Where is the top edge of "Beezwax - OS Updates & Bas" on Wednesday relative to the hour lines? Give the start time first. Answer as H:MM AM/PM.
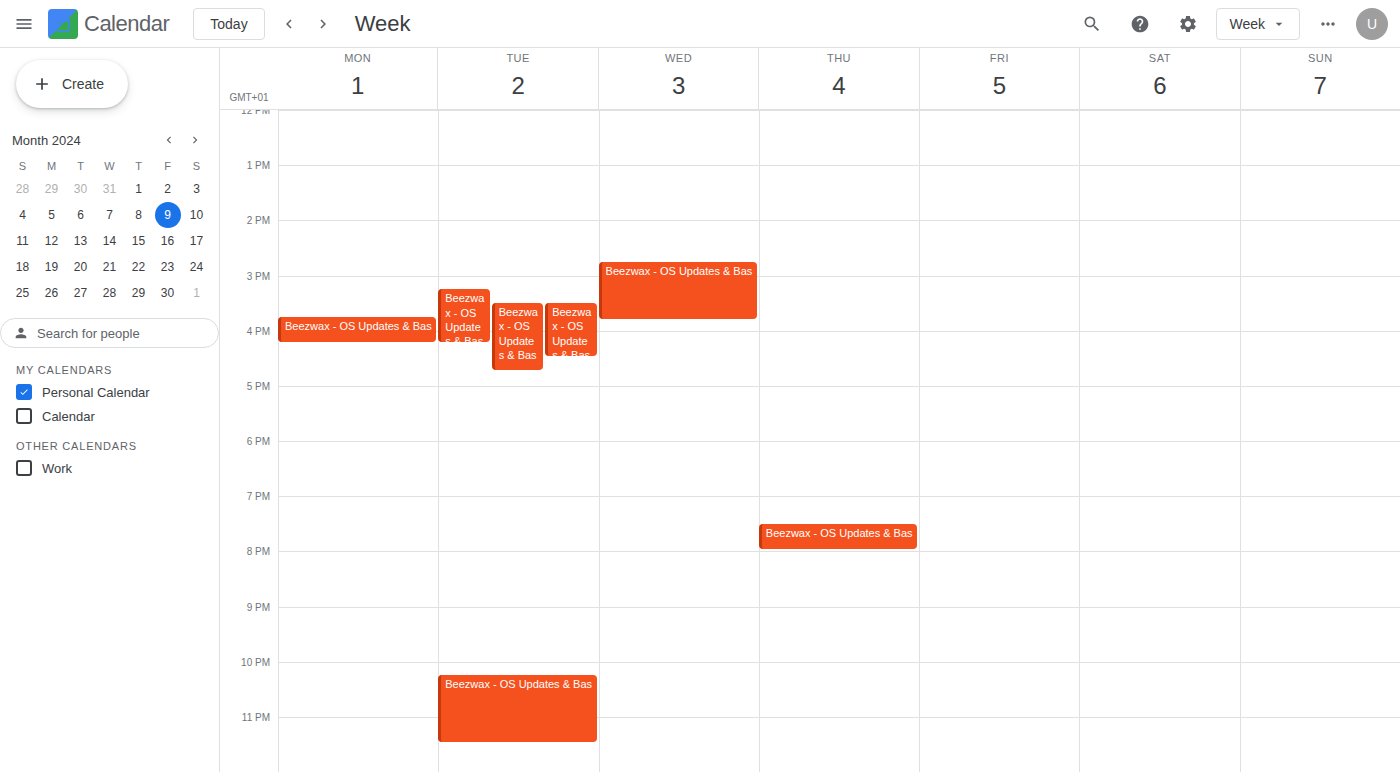
2:45 PM -- neither: three quarters of the way from the 2 PM line to the 3 PM line.